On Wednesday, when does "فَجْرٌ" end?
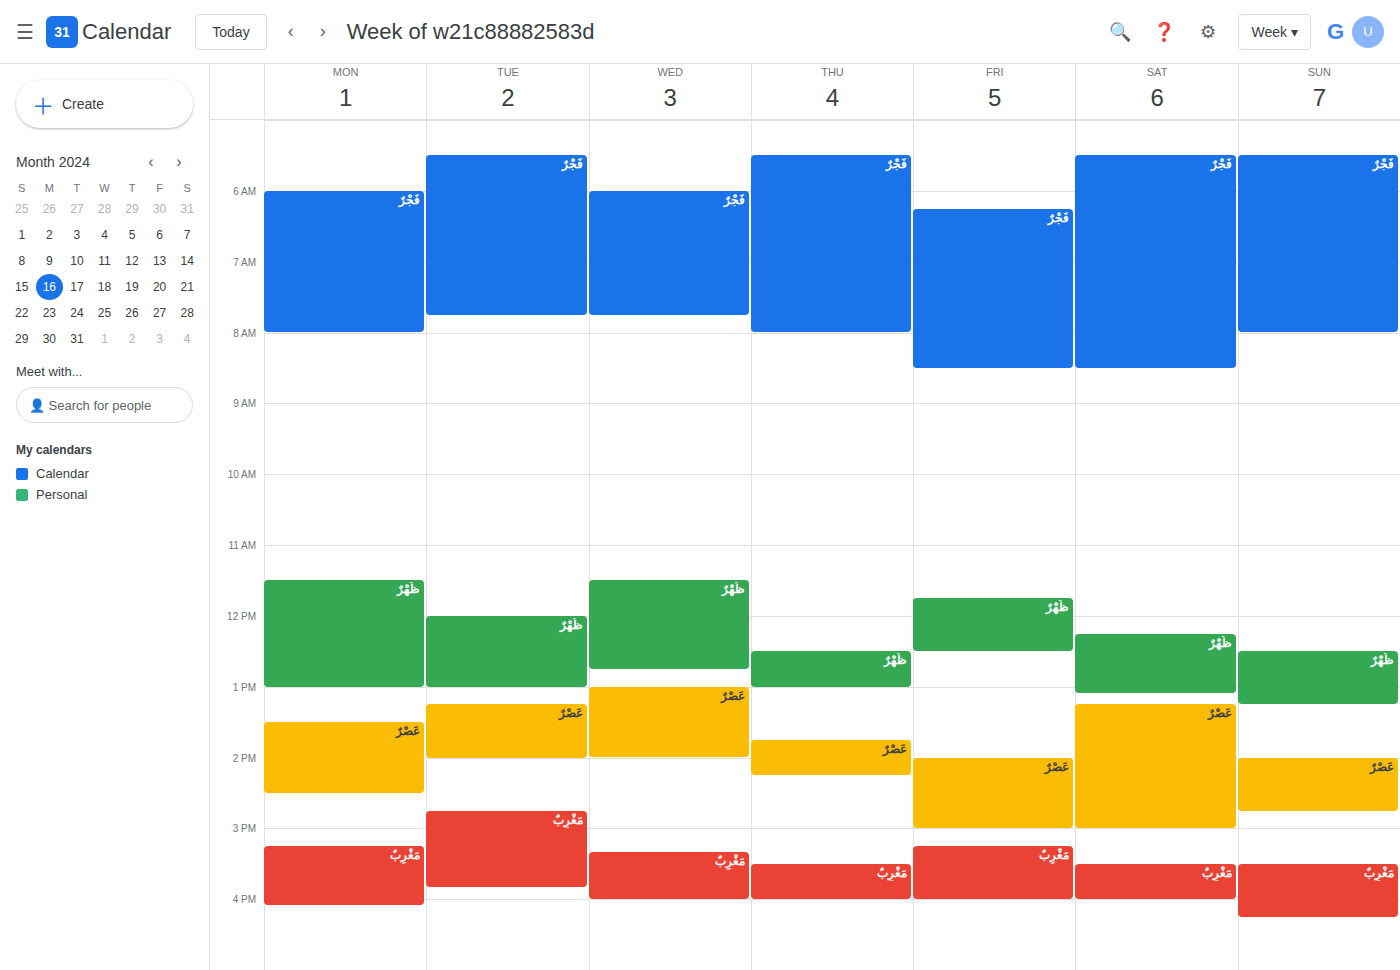
7:45 AM